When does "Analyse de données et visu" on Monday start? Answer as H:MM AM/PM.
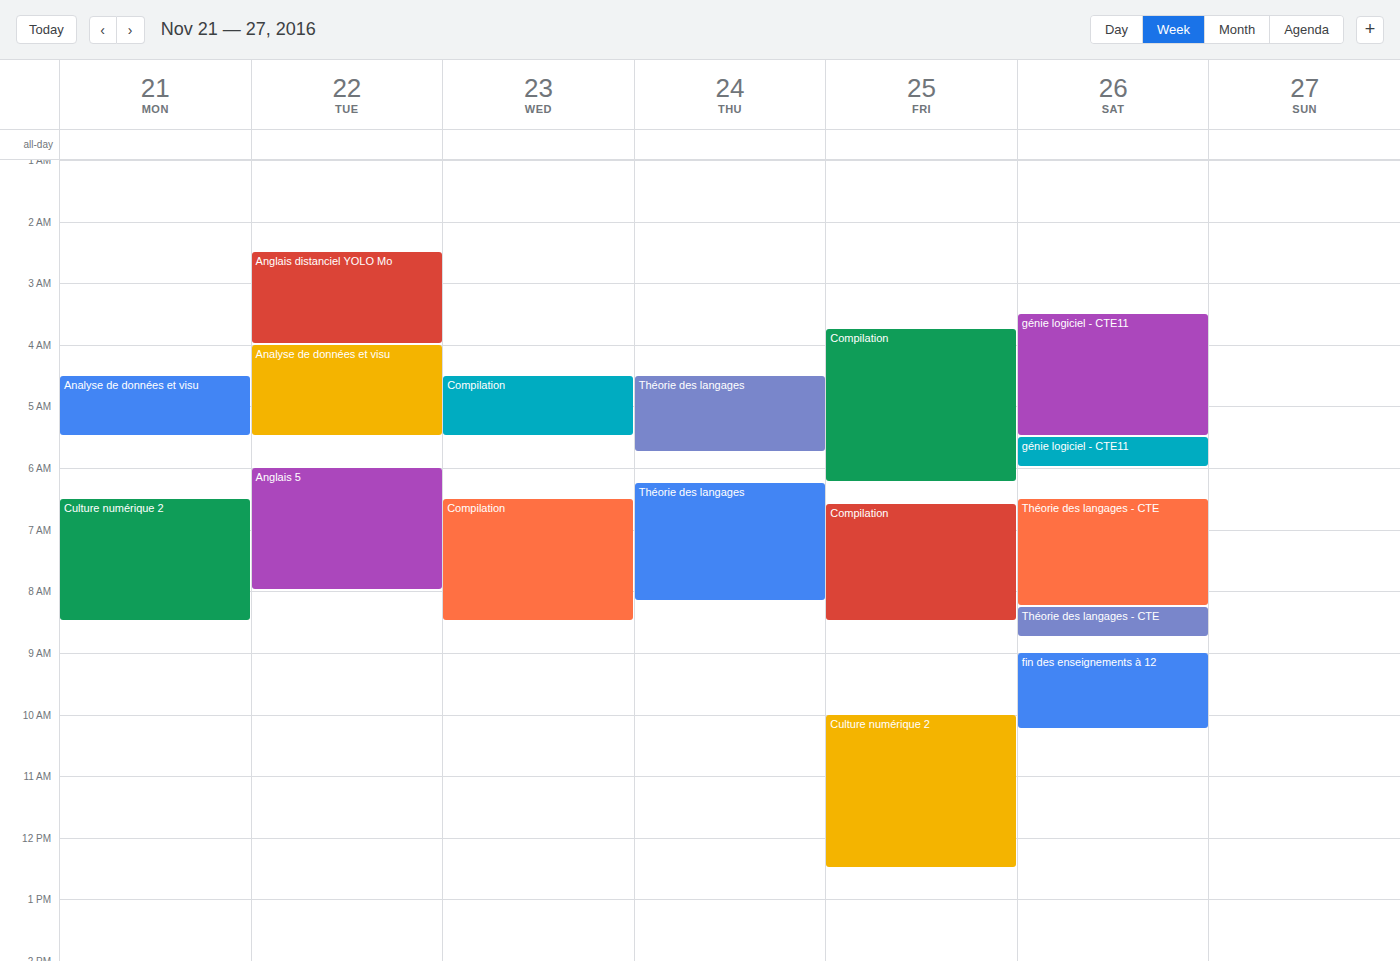
4:30 AM